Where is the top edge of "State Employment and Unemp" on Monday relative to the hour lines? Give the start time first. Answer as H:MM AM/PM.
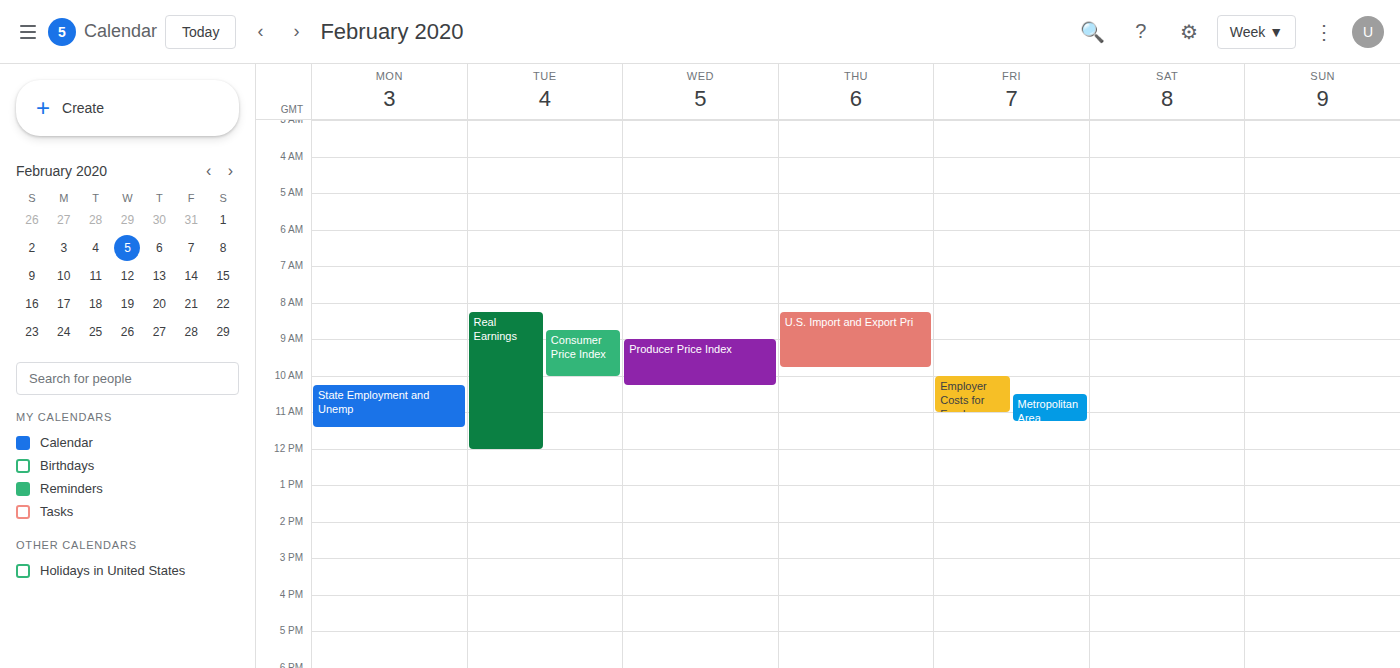
10:15 AM -- neither: a quarter of the way from the 10 AM line to the 11 AM line.